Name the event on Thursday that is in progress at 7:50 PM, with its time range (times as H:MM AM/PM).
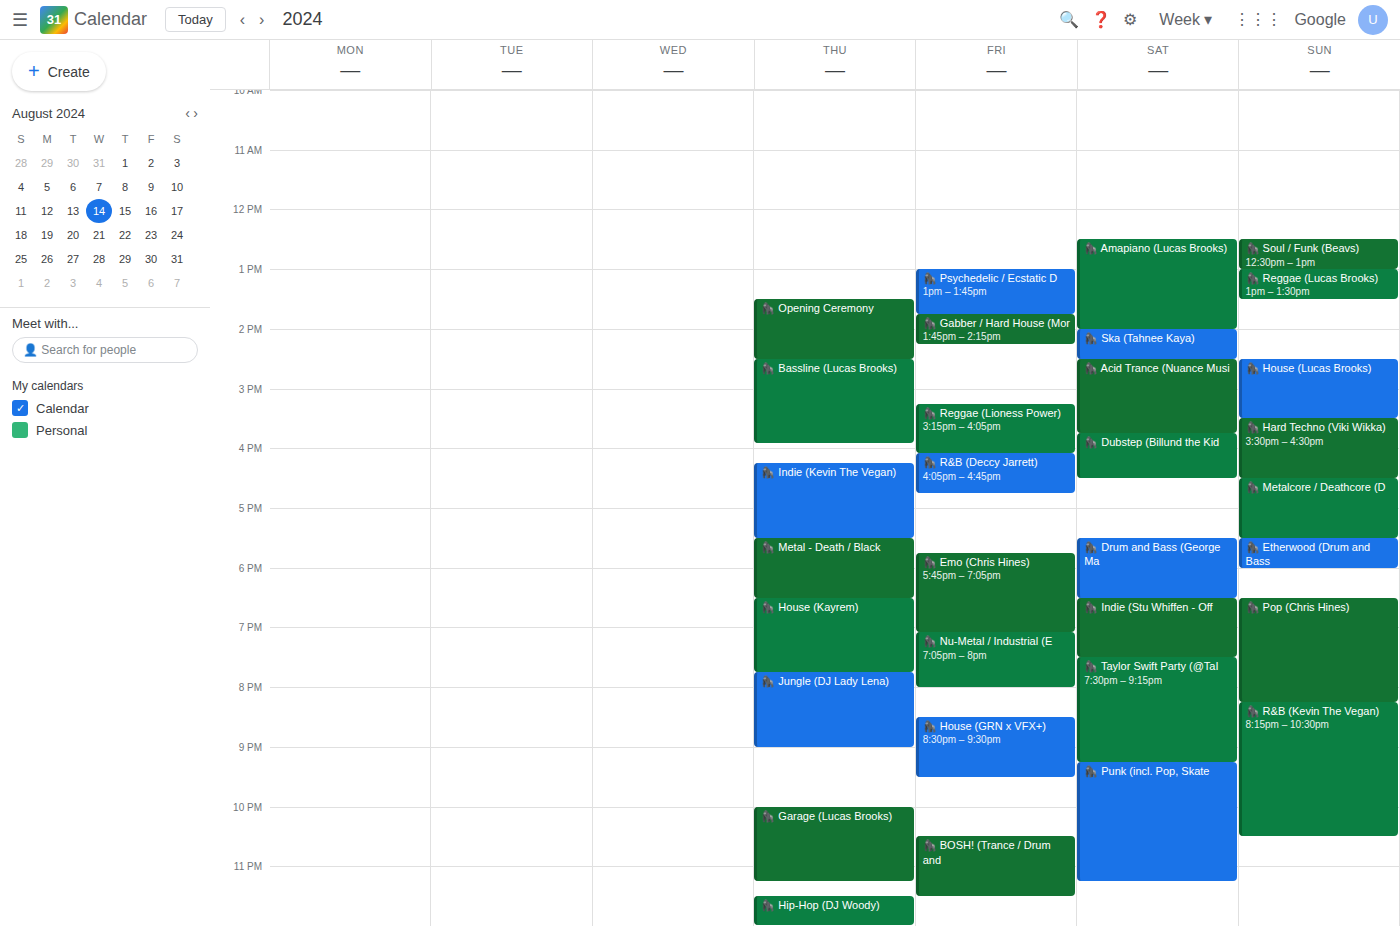
"🦍 Jungle (DJ Lady Lena)", 7:45 PM to 9:00 PM